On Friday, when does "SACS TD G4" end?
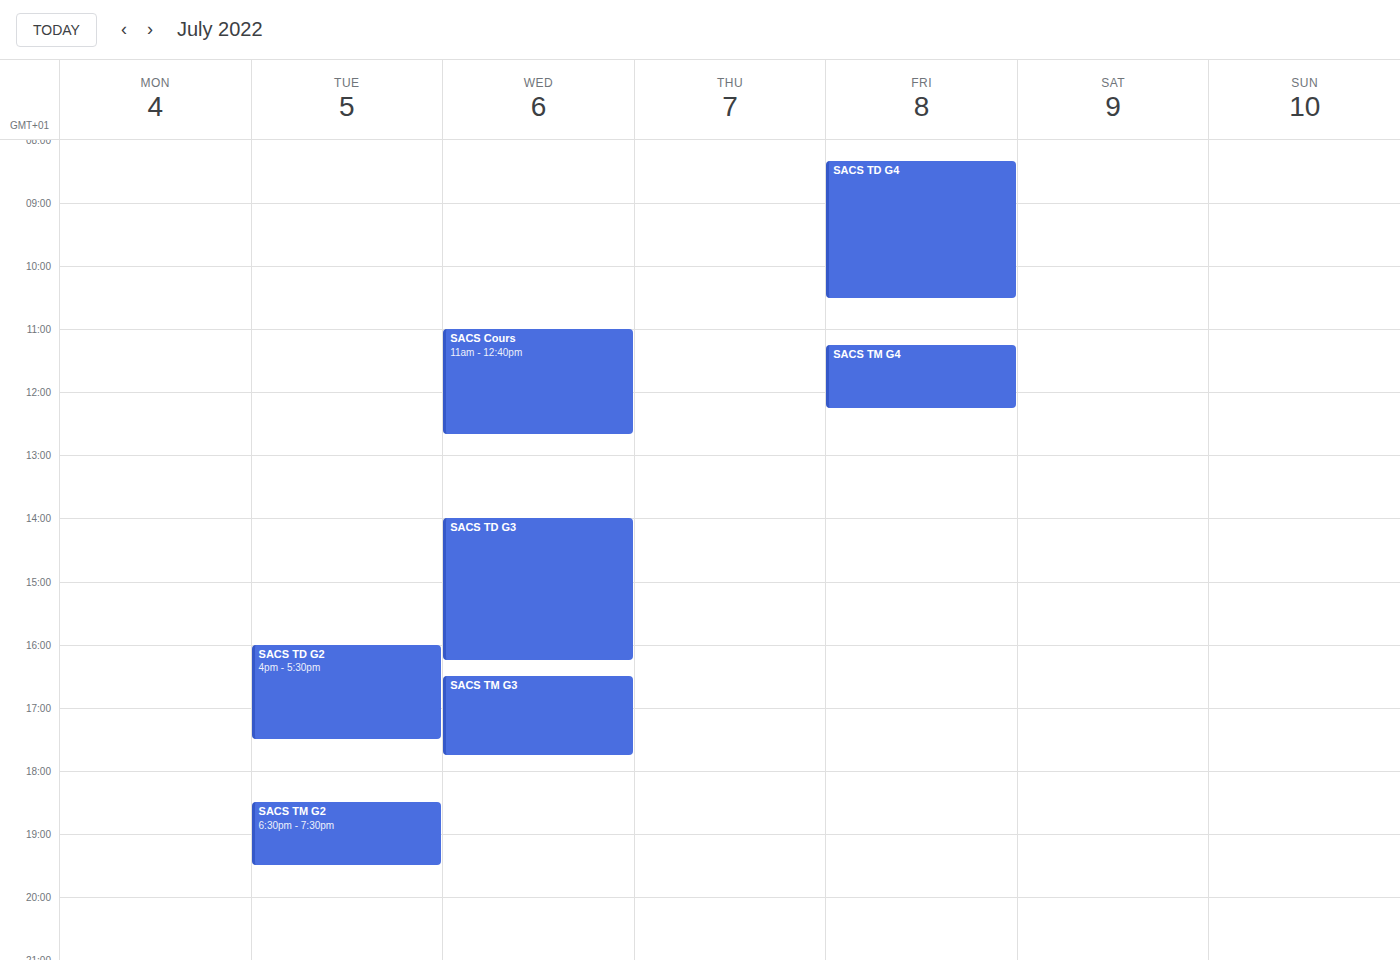
10:30